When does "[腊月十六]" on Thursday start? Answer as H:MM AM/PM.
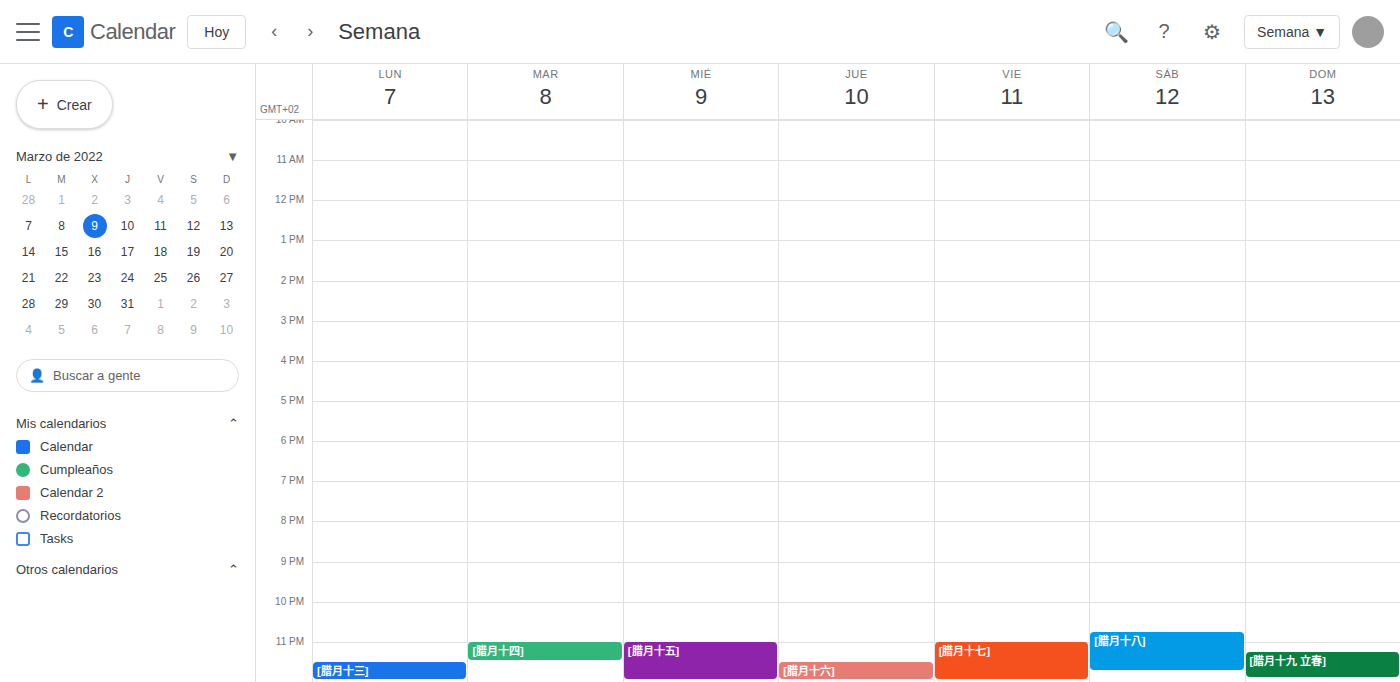
11:30 PM